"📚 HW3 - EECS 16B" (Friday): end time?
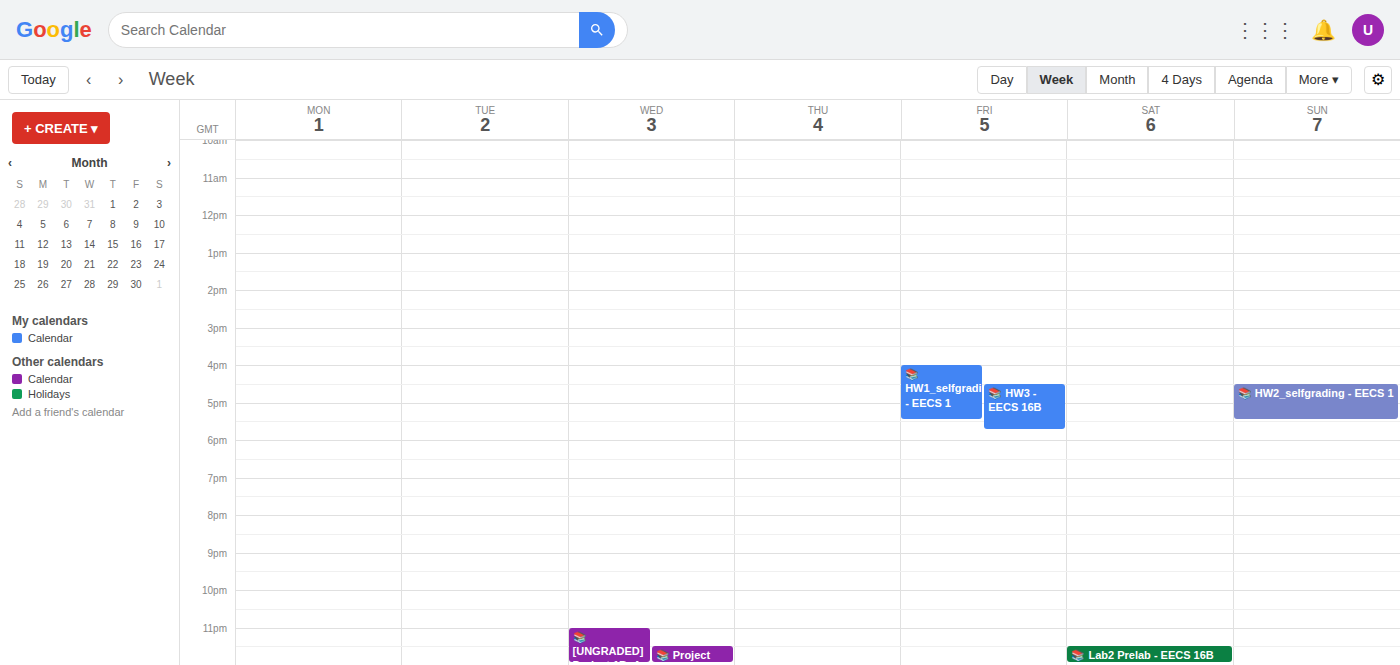
5:45 PM